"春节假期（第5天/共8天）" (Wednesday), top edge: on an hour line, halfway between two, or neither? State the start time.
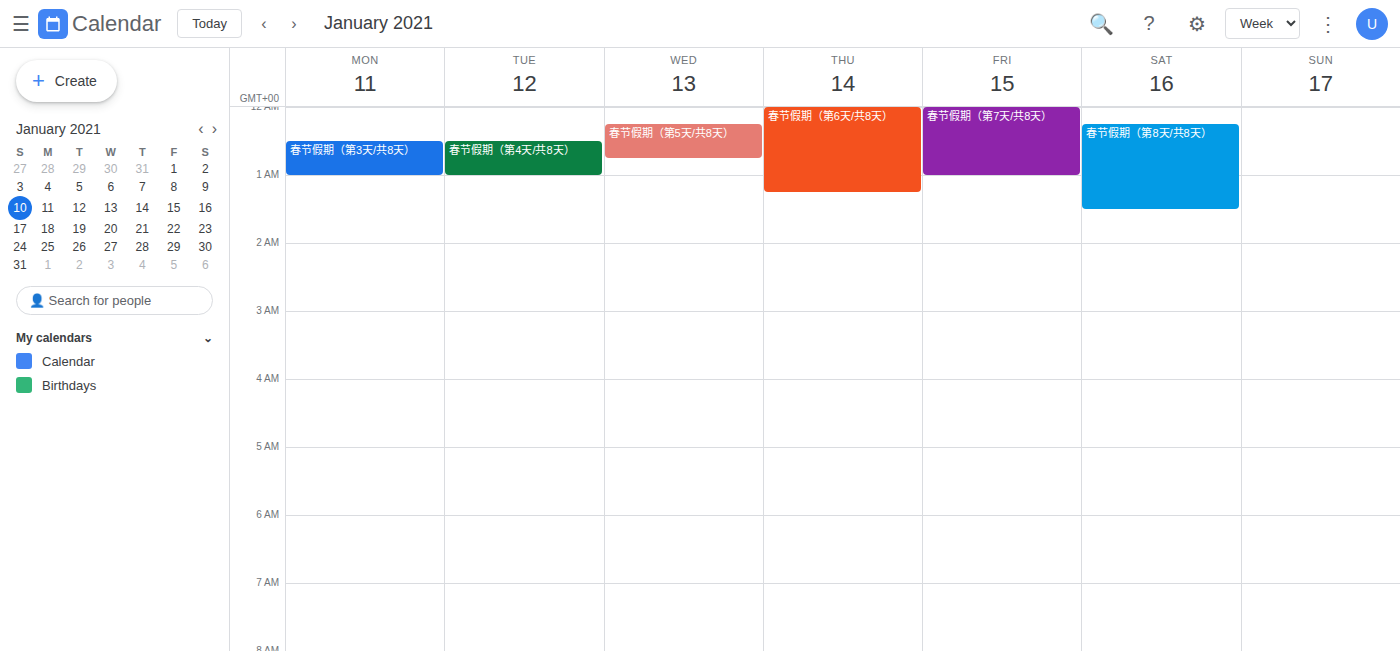
12:15 AM -- neither: a quarter of the way from the 12 AM line to the 1 AM line.